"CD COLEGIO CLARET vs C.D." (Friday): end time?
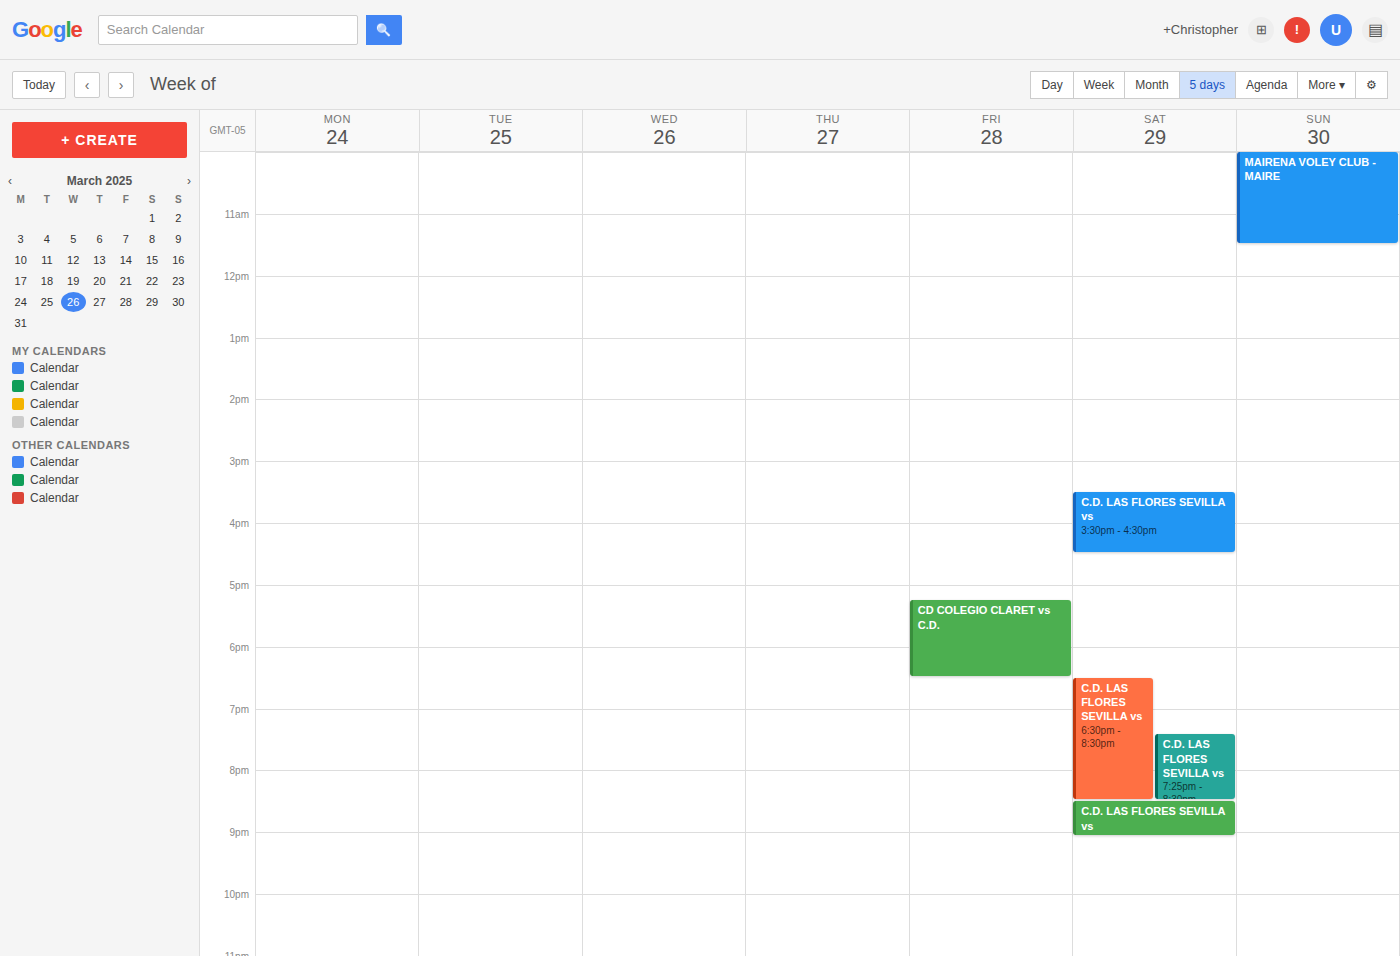
6:30 PM